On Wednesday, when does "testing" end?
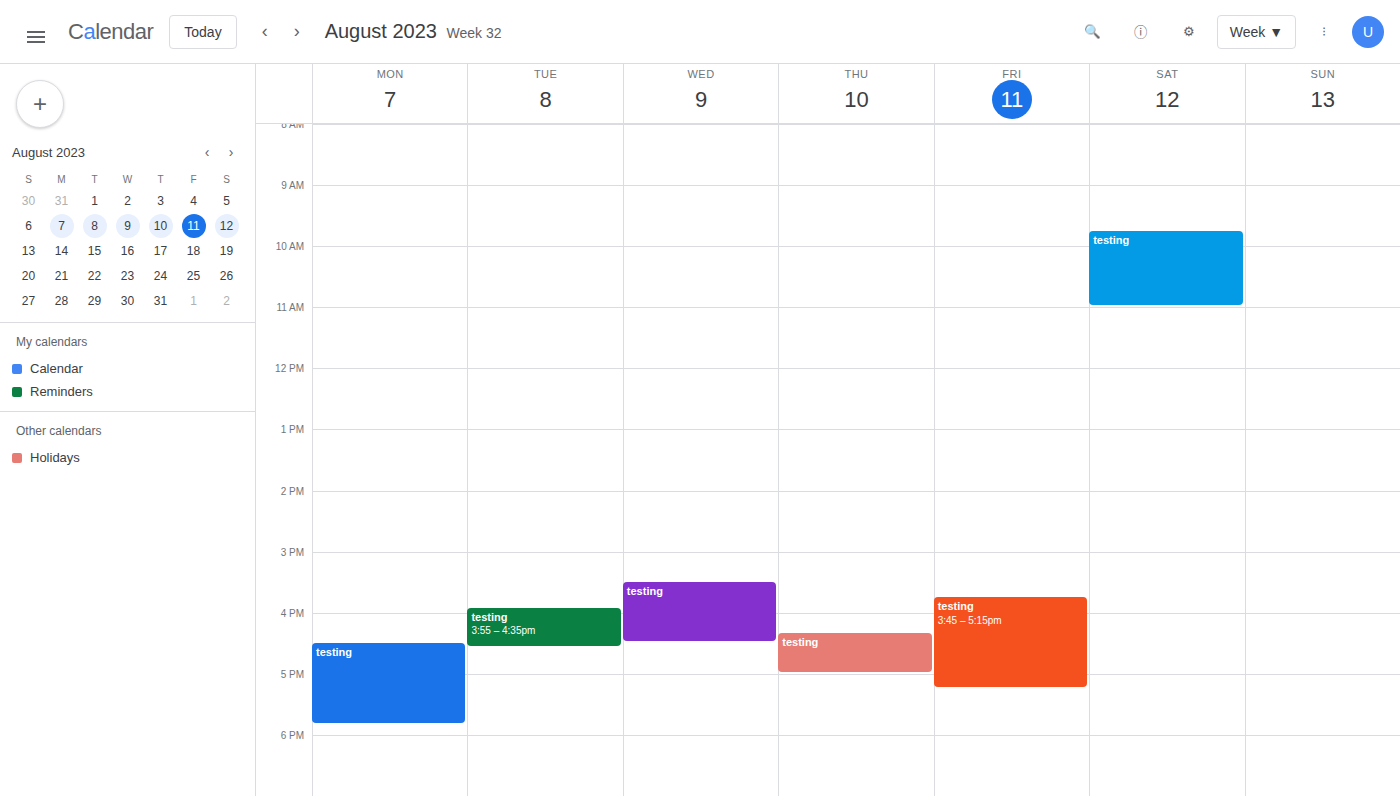
4:30 PM